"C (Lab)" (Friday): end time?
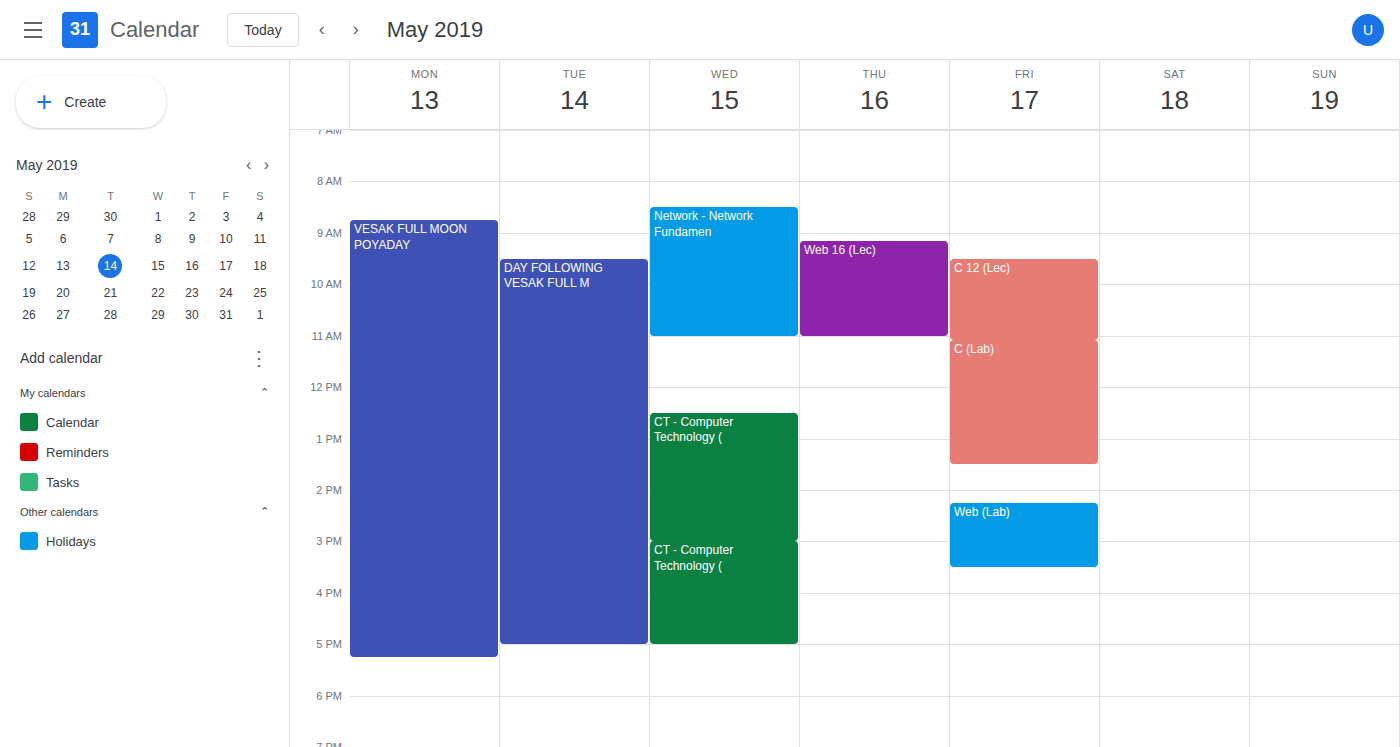
1:30 PM